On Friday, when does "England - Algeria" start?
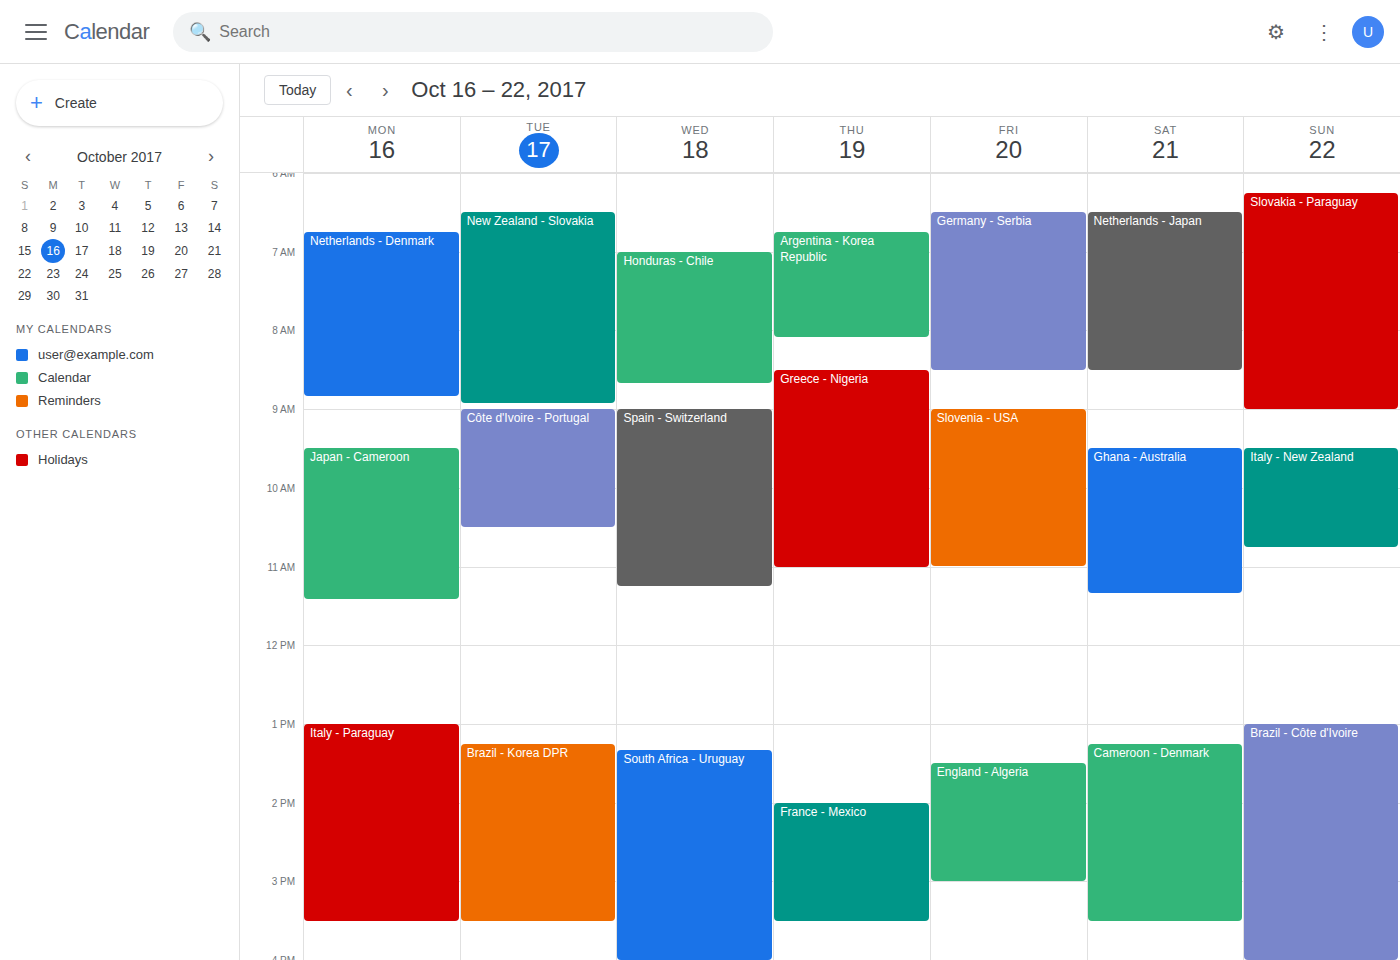
1:30 PM